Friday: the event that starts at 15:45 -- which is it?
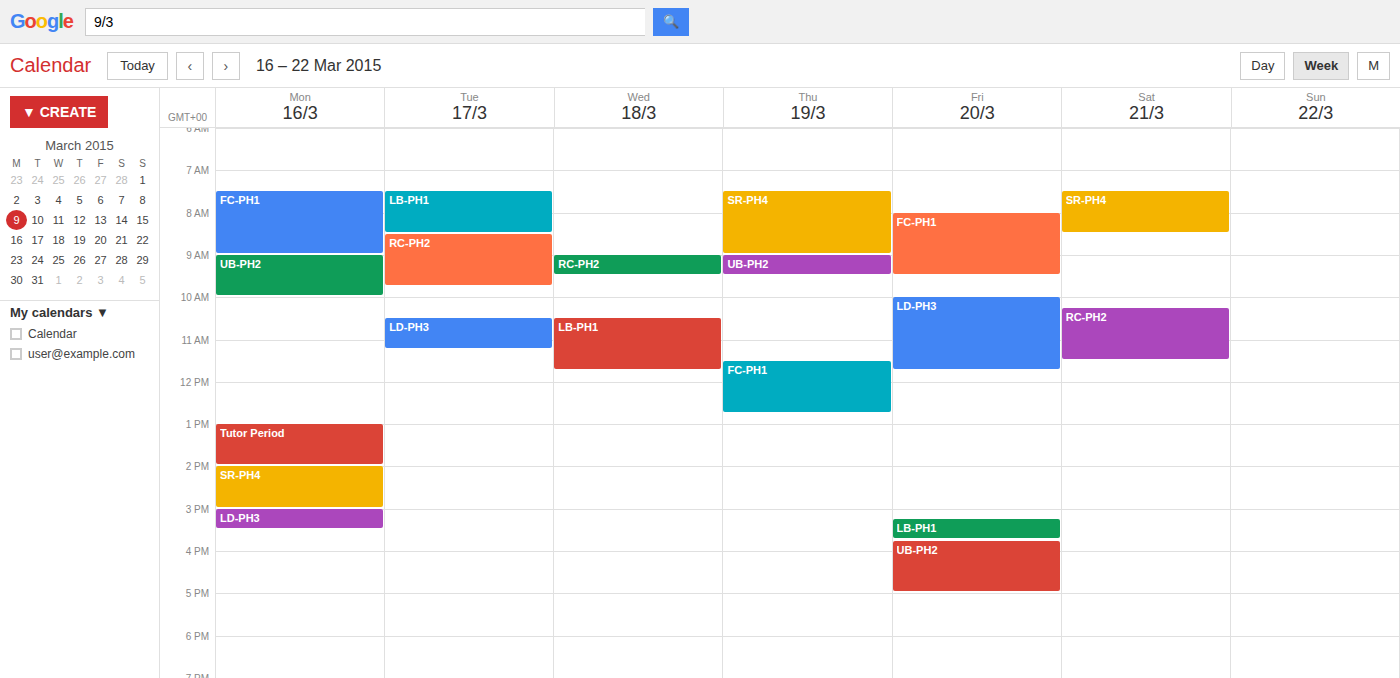
"UB-PH2"